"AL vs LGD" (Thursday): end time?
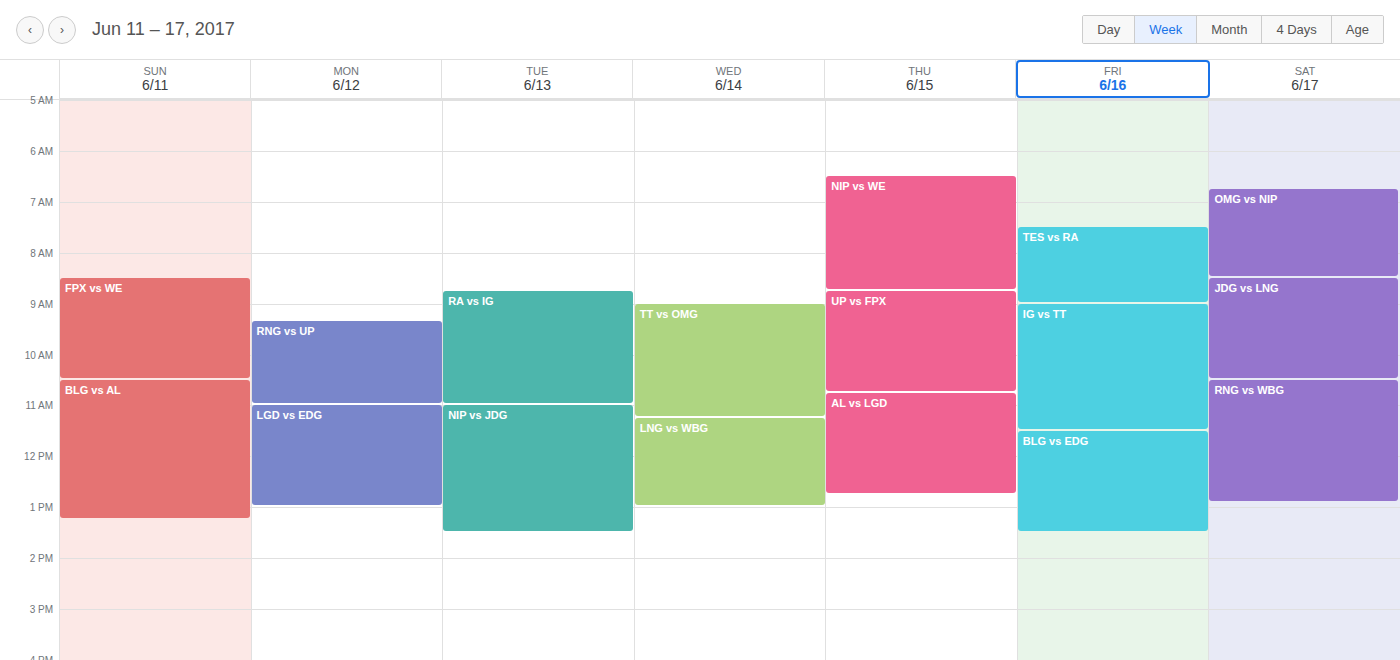
12:45 PM